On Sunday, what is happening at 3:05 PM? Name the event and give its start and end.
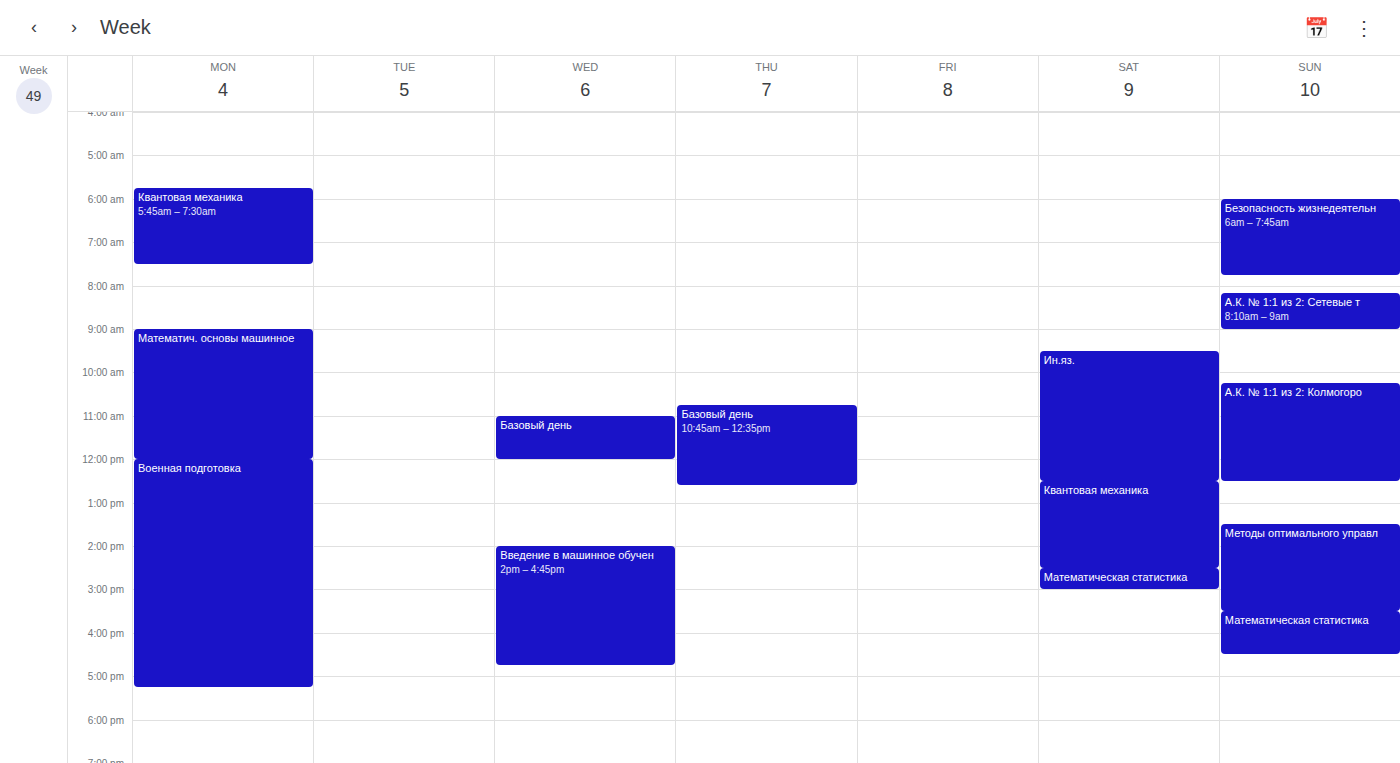
"Методы оптимального управл", 1:30 PM to 3:30 PM